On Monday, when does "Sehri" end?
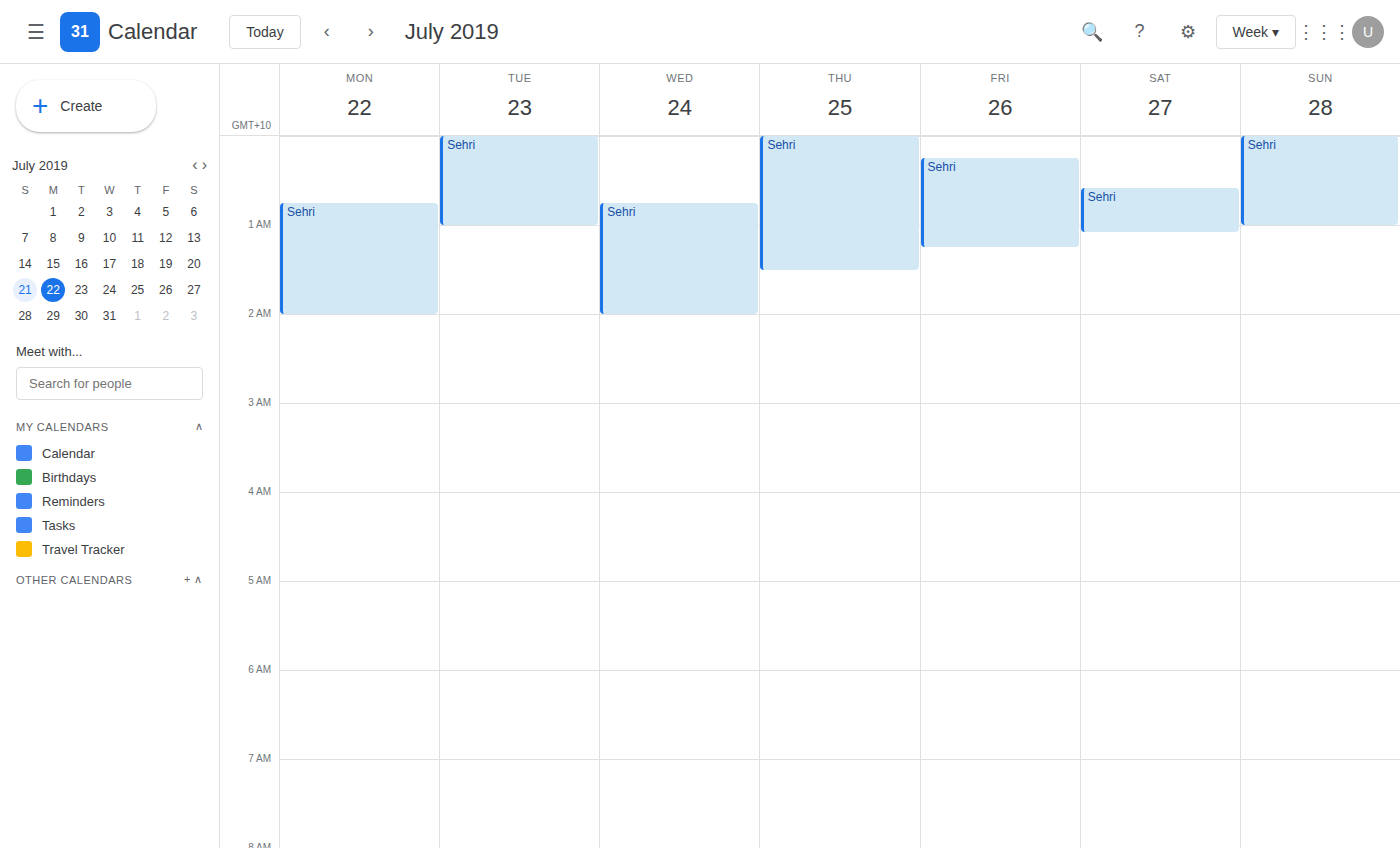
2:00 AM